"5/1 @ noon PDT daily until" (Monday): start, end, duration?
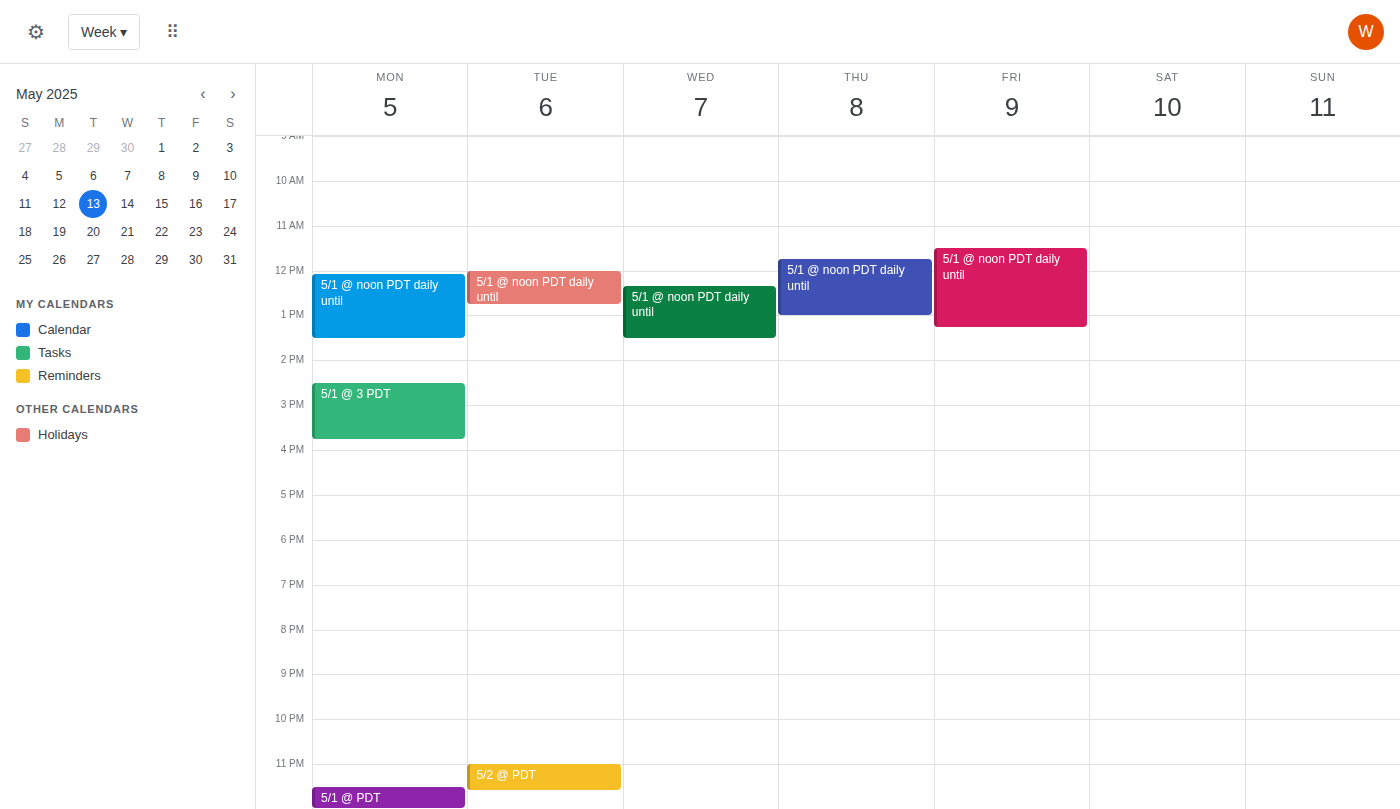
12:05 PM to 1:30 PM, 1 hour 25 minutes